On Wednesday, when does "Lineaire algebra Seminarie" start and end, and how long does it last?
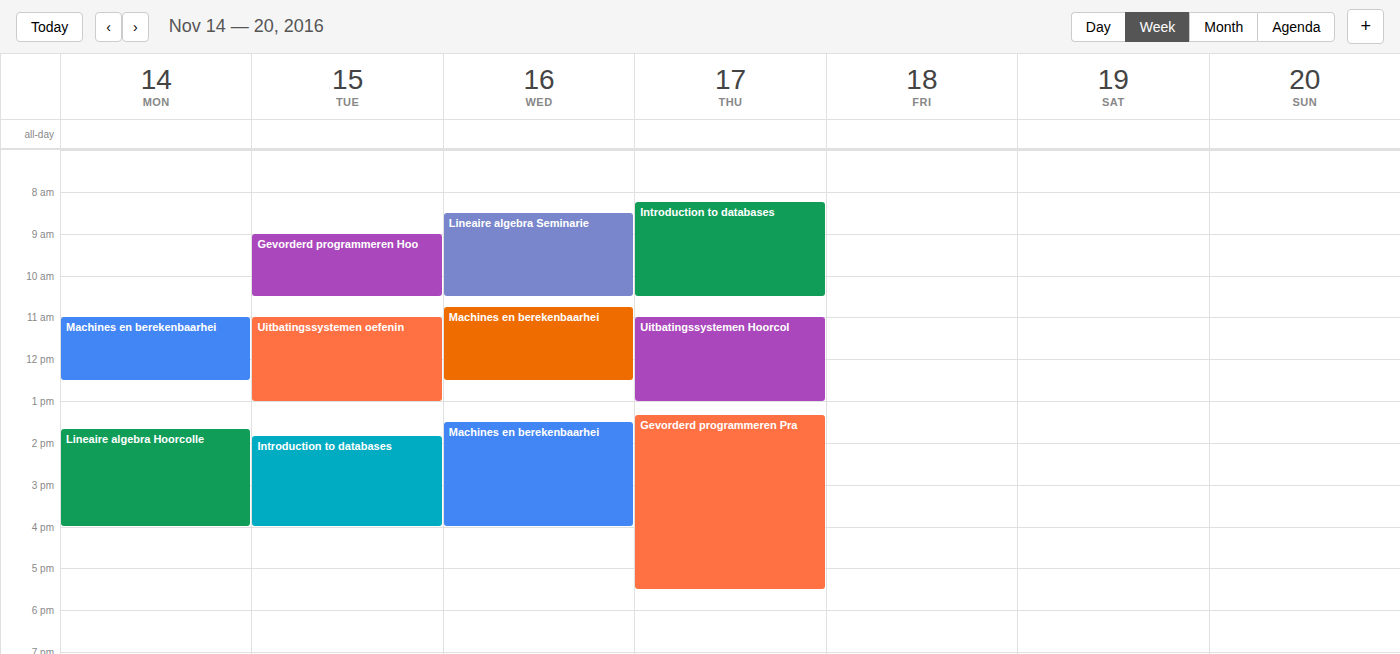
8:30 AM to 10:30 AM, 2 hours